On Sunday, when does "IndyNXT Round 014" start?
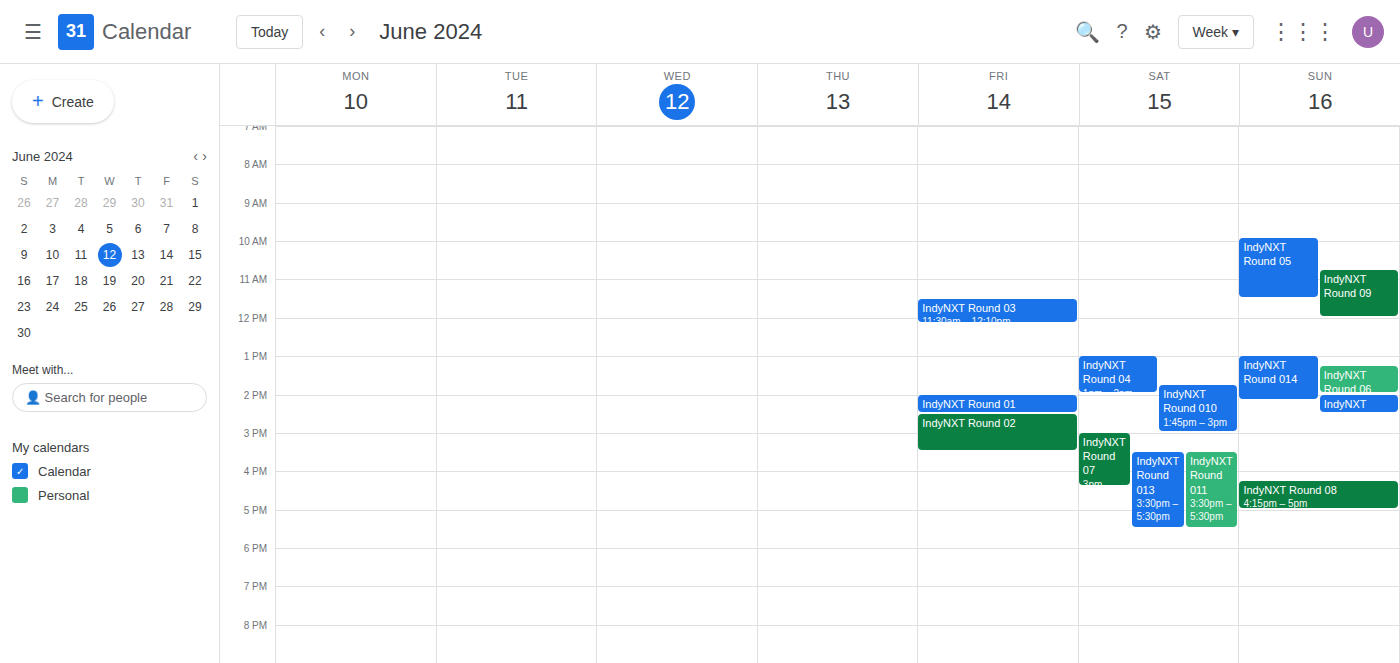
1:00 PM